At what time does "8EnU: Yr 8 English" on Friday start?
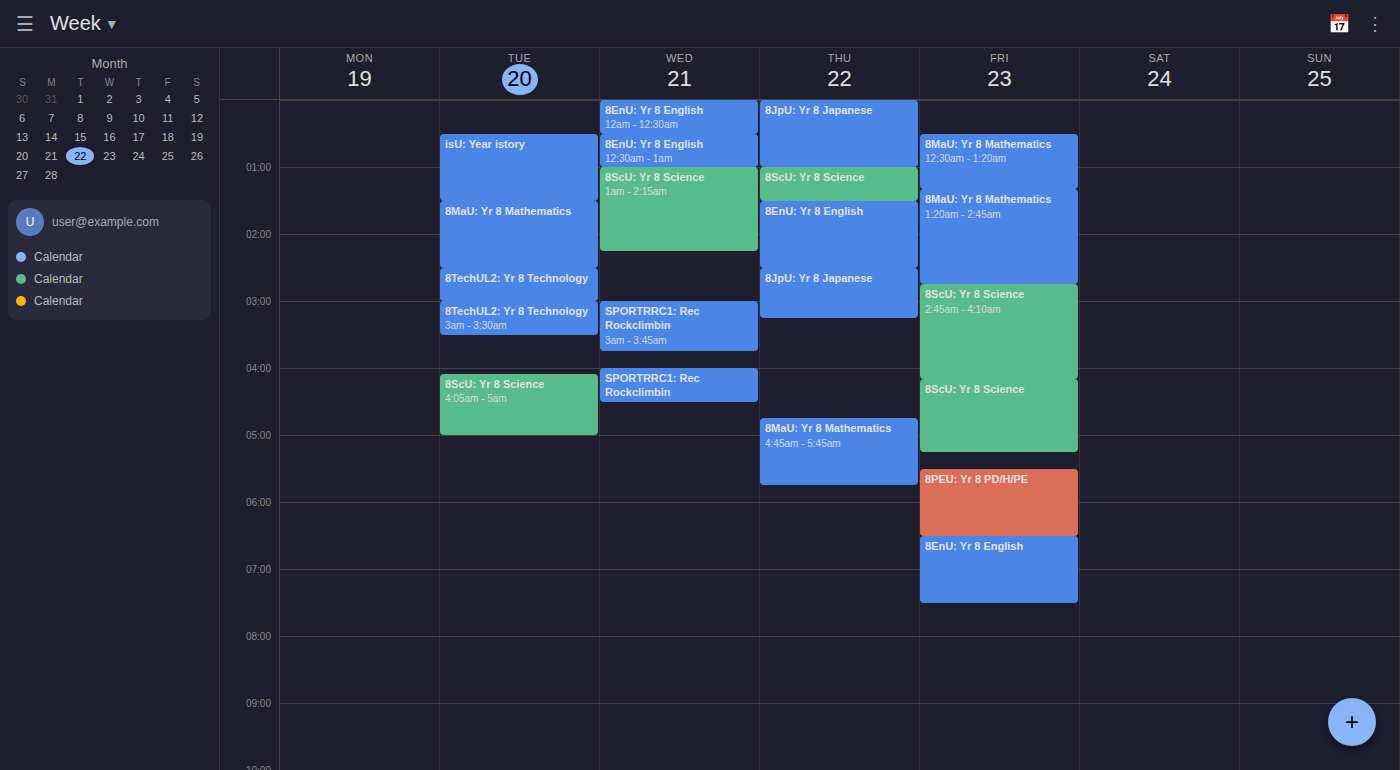
6:30 AM